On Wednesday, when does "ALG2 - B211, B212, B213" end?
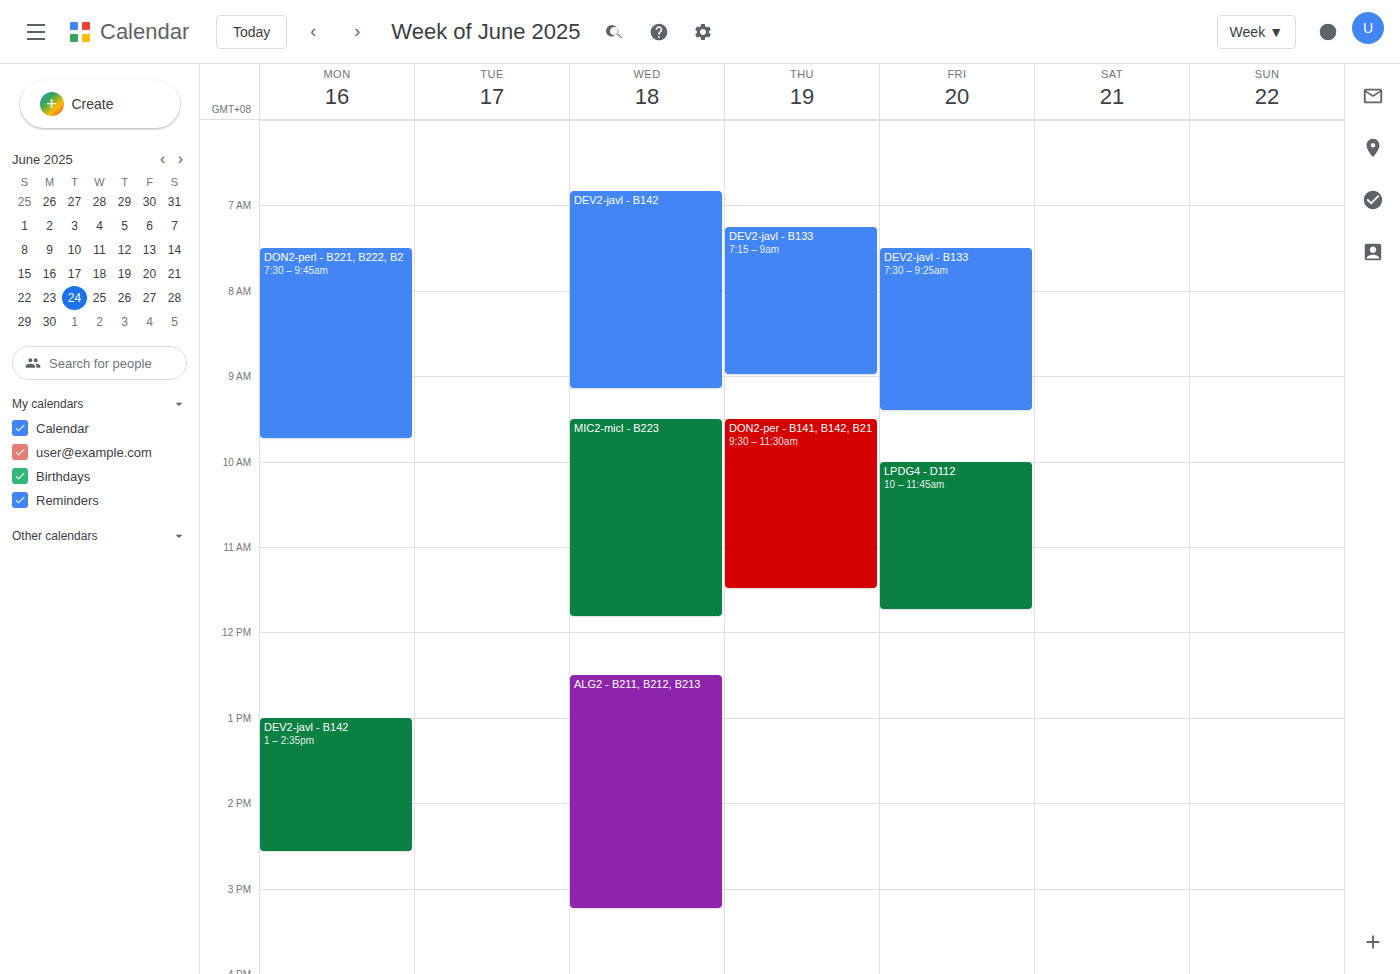
3:15 PM